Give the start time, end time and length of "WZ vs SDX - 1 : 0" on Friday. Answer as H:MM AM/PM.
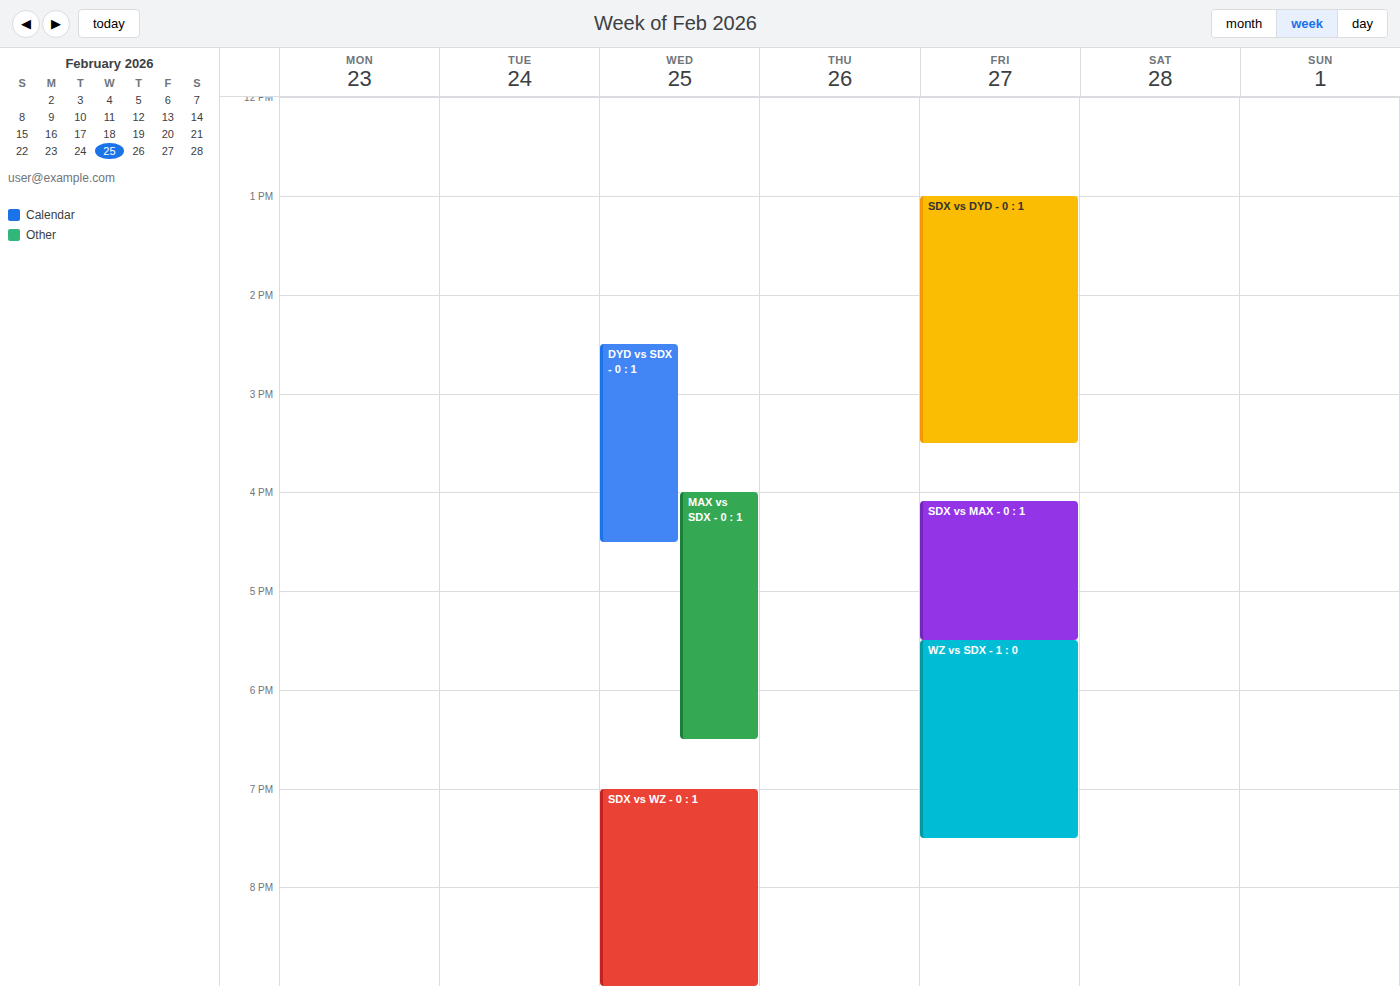
5:30 PM to 7:30 PM, 2 hours